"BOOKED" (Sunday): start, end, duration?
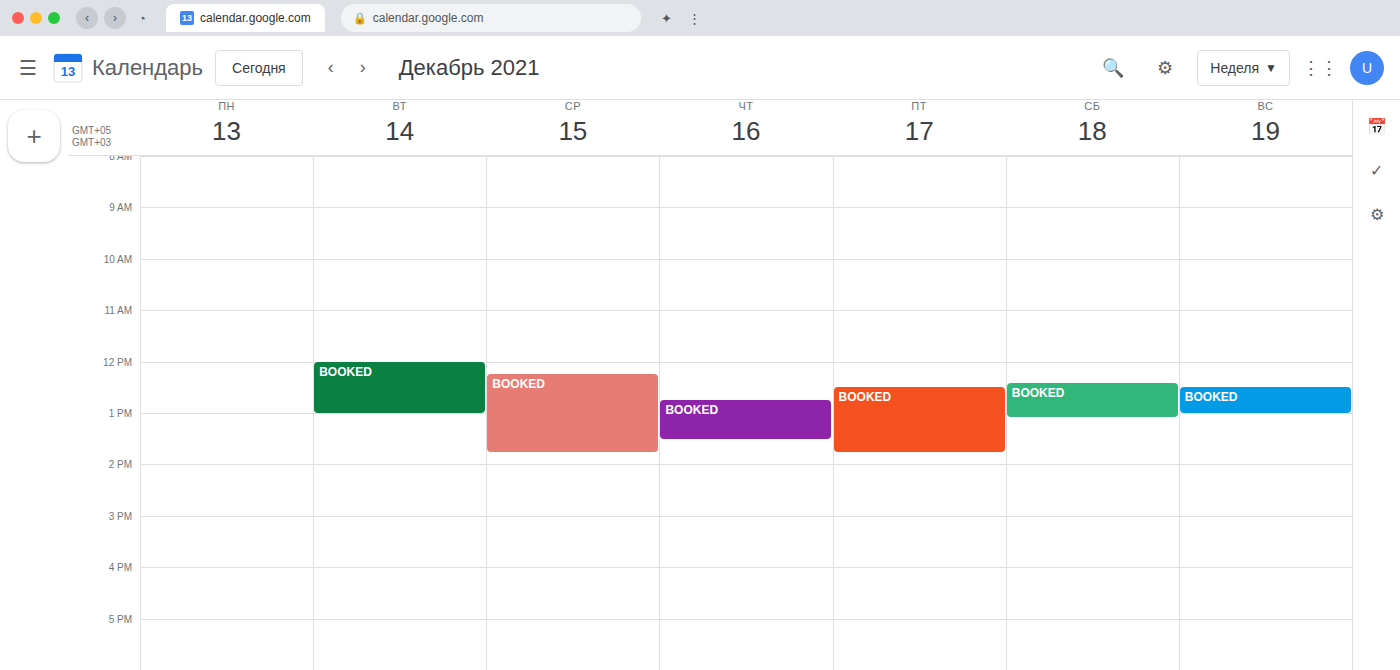
12:30 PM to 1:00 PM, 30 minutes